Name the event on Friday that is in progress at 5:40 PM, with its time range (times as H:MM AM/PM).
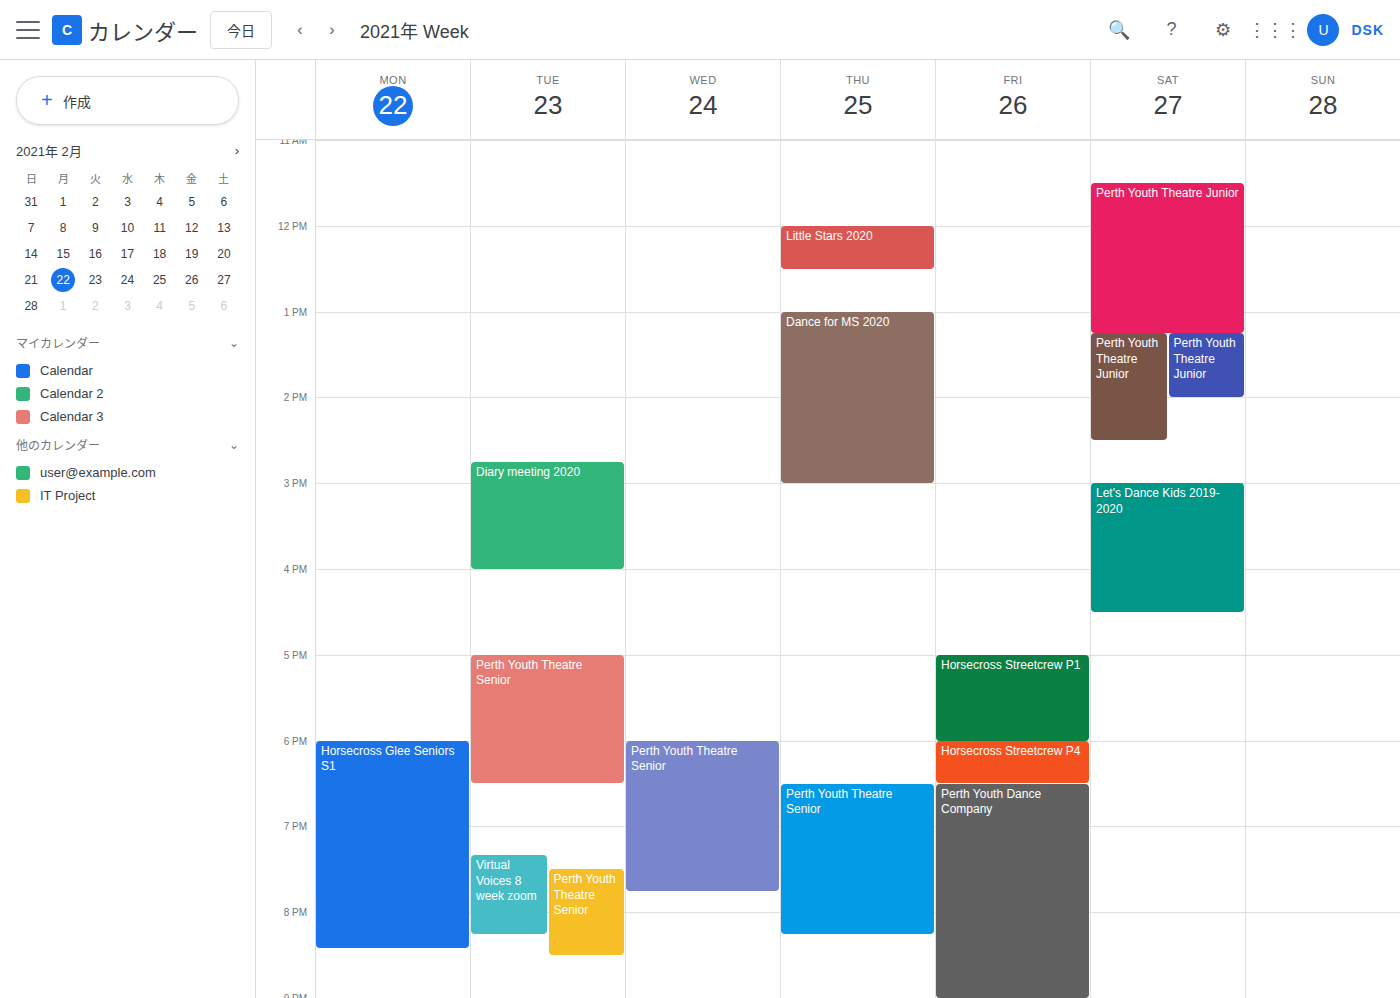
"Horsecross Streetcrew P1", 5:00 PM to 6:00 PM